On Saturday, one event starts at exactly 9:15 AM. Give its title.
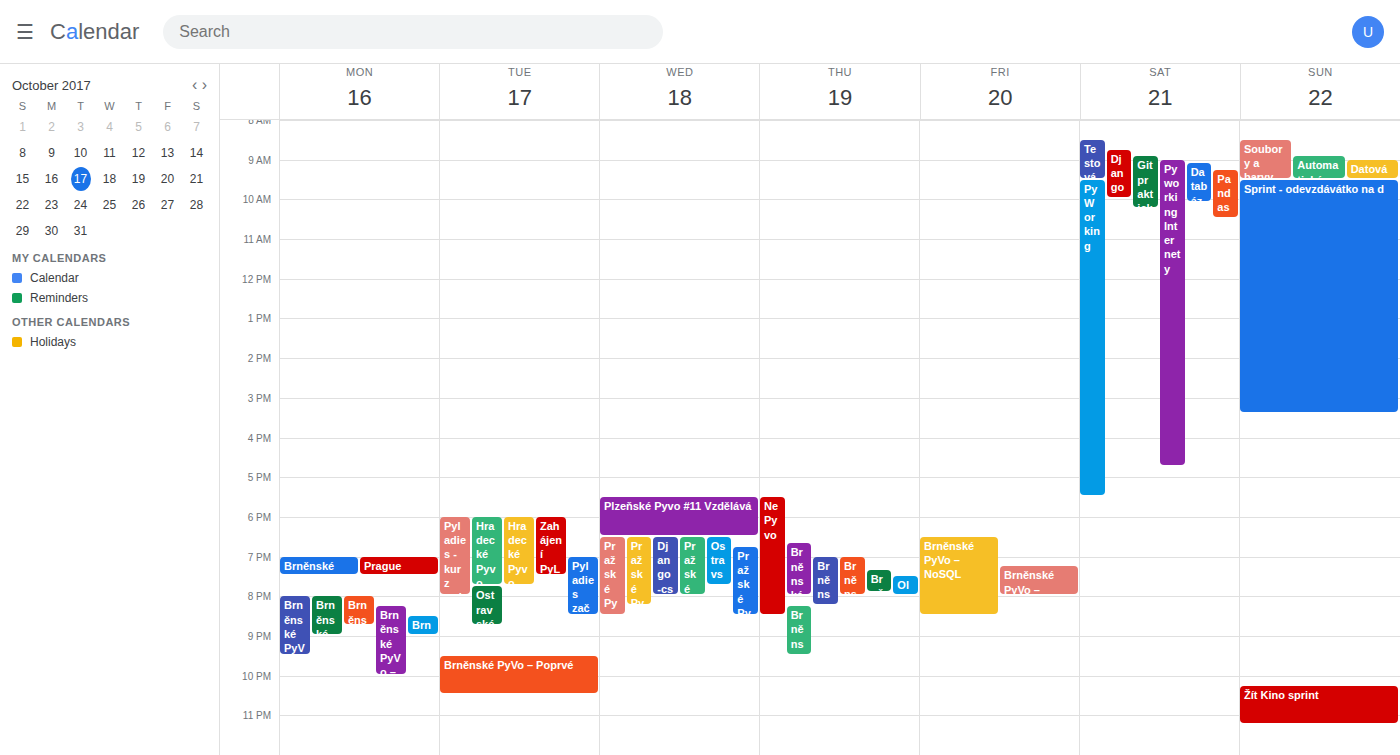
"Pandas"